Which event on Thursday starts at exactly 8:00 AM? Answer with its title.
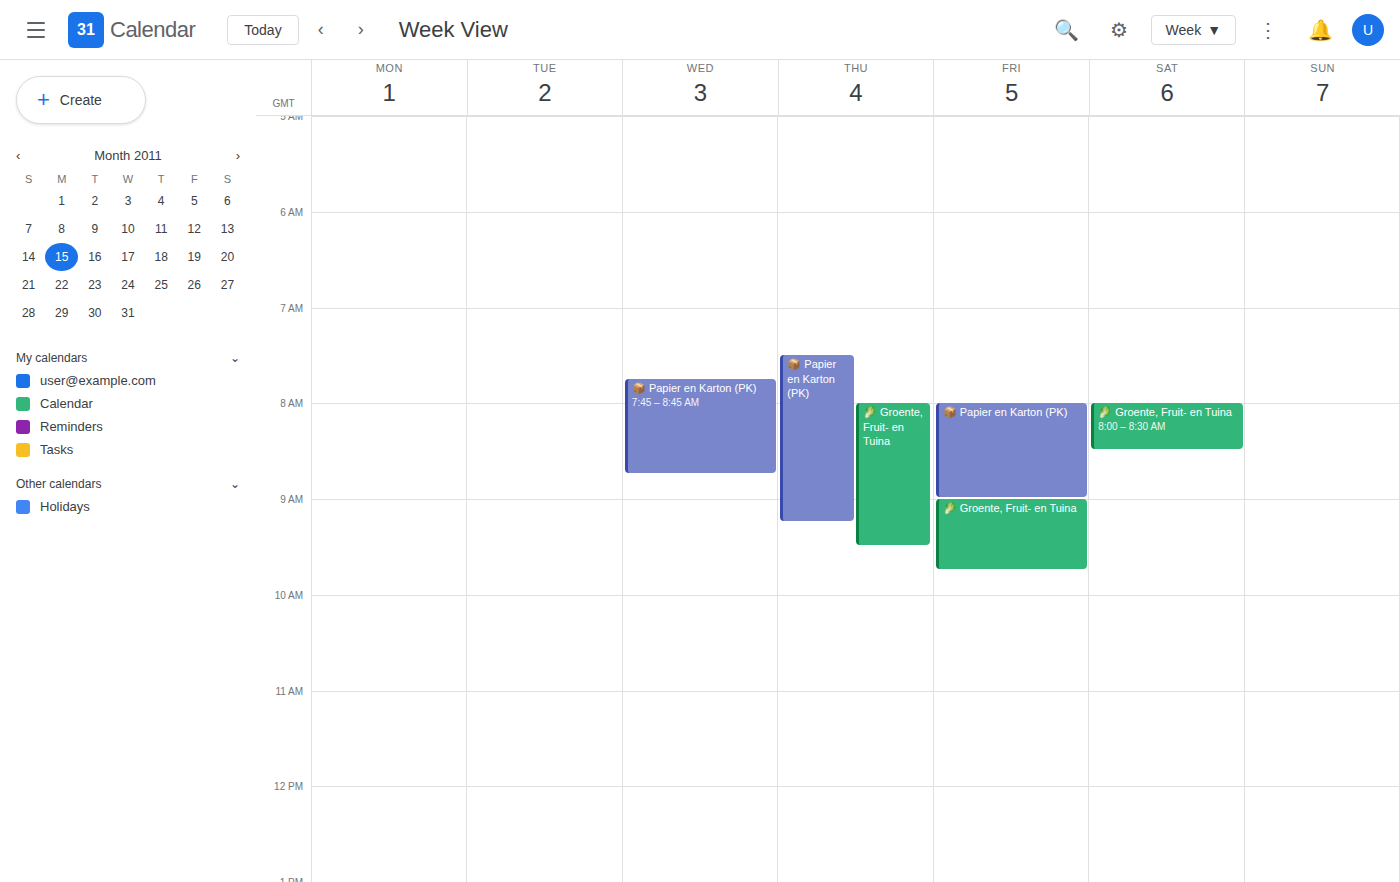
"🥬 Groente, Fruit- en Tuina"